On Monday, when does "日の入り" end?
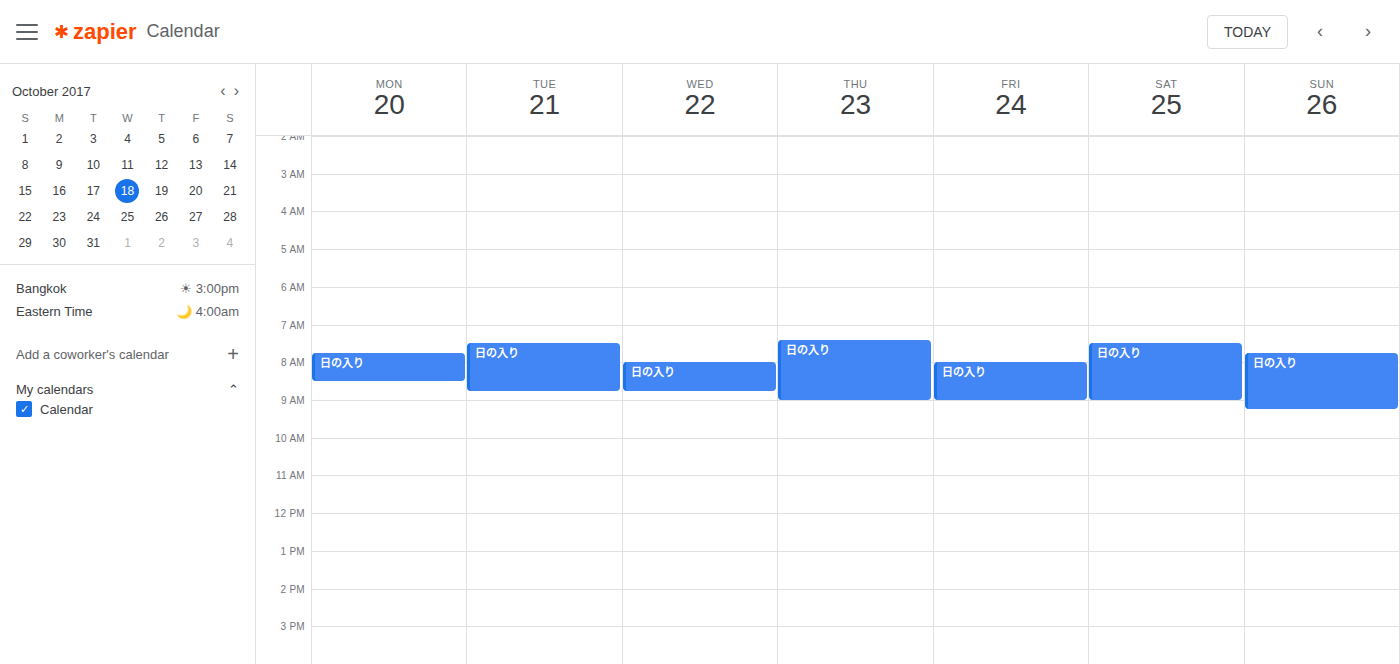
8:30 AM